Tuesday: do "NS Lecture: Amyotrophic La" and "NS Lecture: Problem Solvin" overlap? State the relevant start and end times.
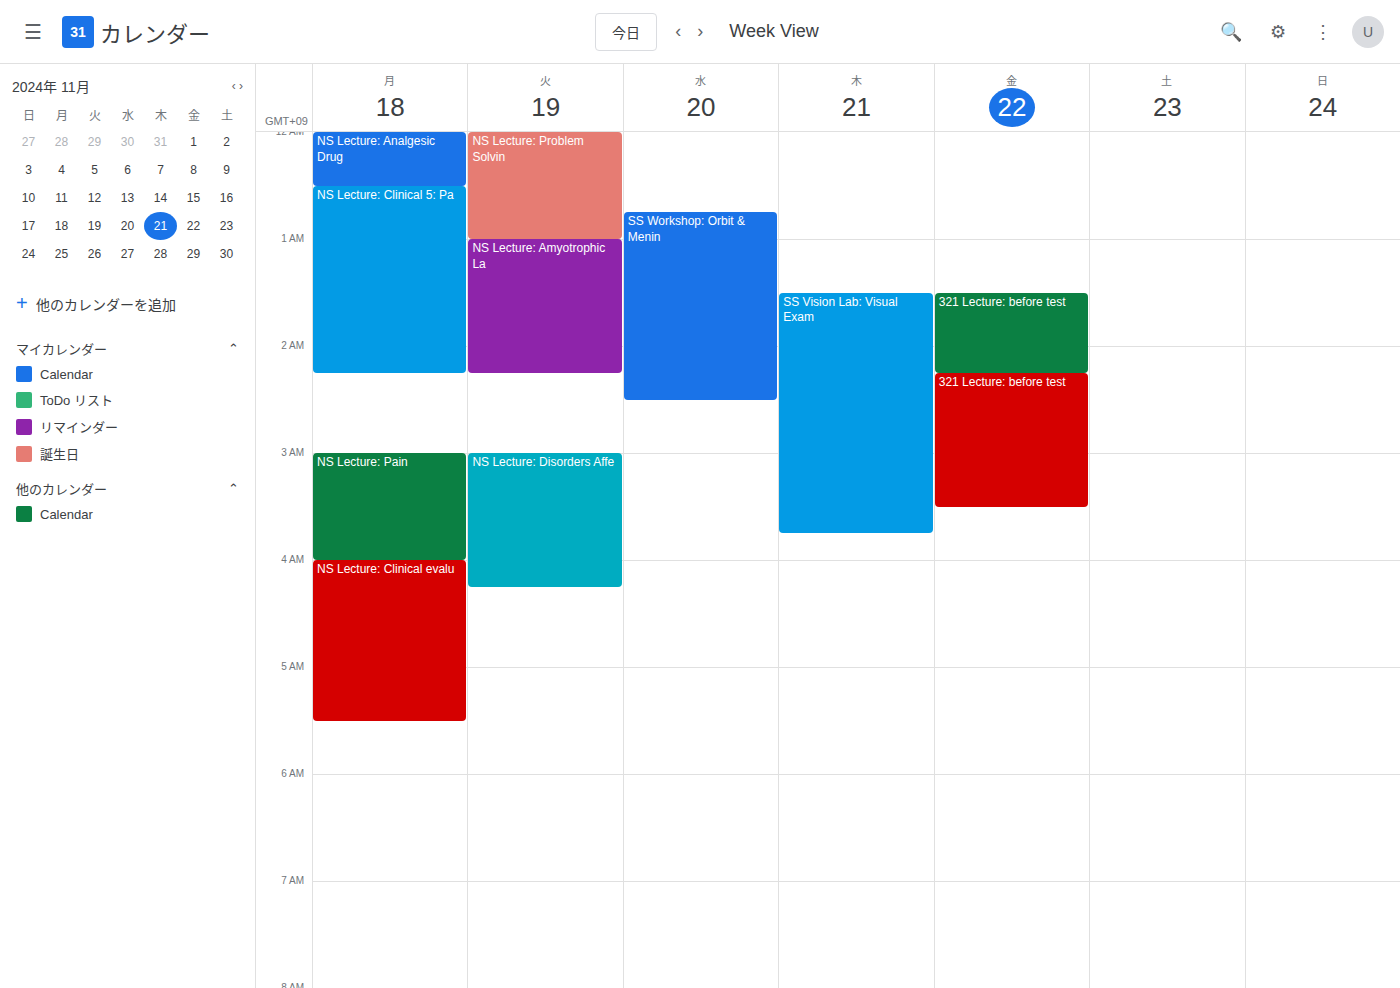
"NS Lecture: Problem Solvin" ends at 1:00 AM, exactly when "NS Lecture: Amyotrophic La" starts -- they touch but do not overlap.